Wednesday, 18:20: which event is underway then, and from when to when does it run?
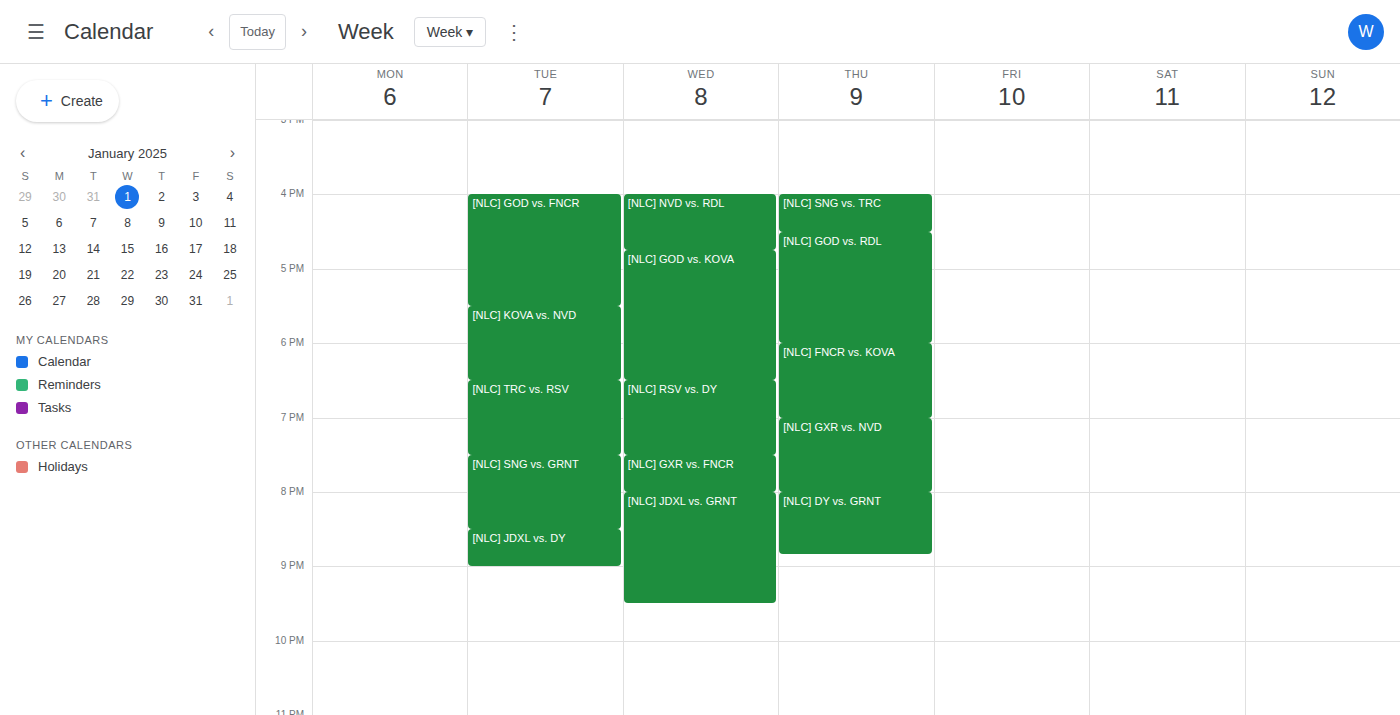
"[NLC] GOD vs. KOVA", 16:45 to 18:30